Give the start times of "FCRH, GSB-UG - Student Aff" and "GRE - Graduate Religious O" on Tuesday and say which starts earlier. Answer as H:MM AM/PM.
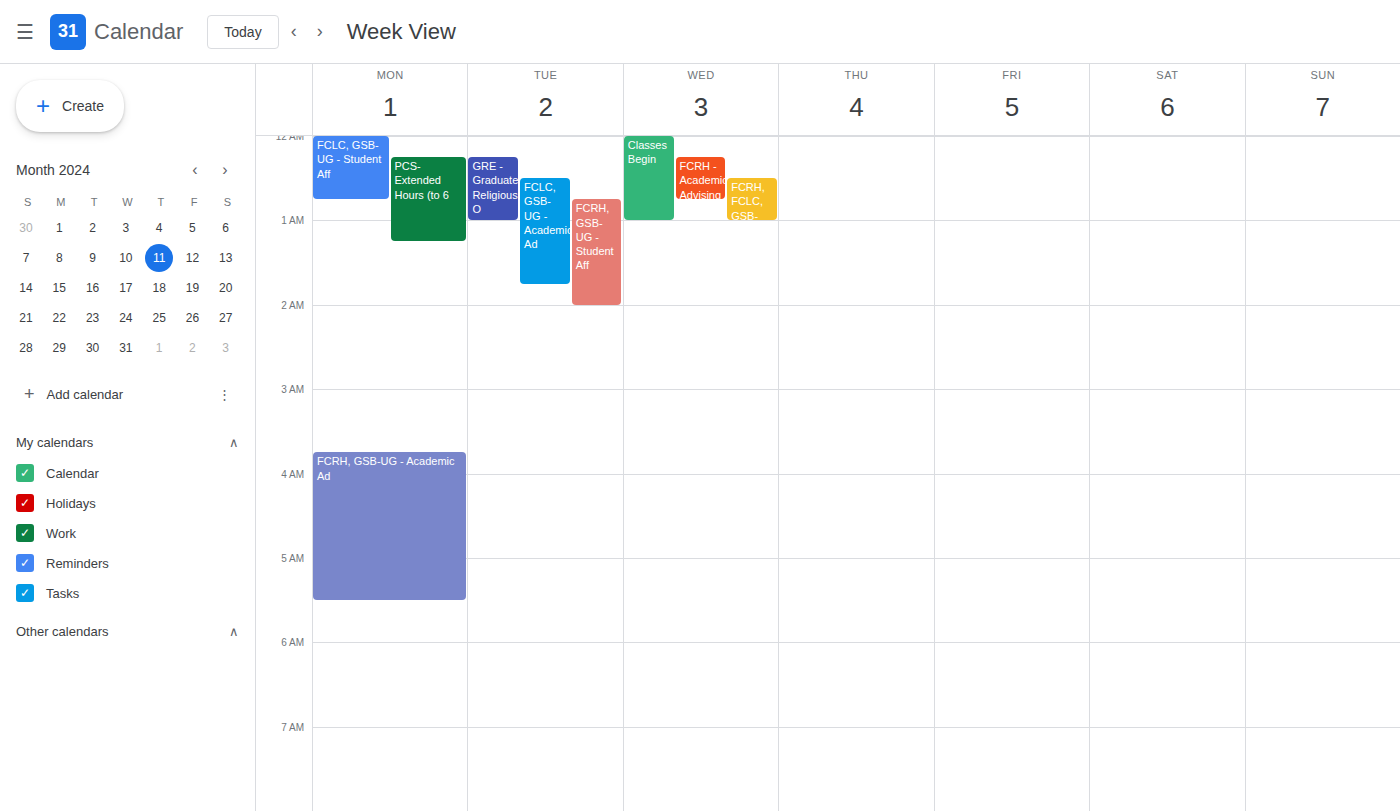
"GRE - Graduate Religious O" 12:15 AM; "FCRH, GSB-UG - Student Aff" 12:45 AM.